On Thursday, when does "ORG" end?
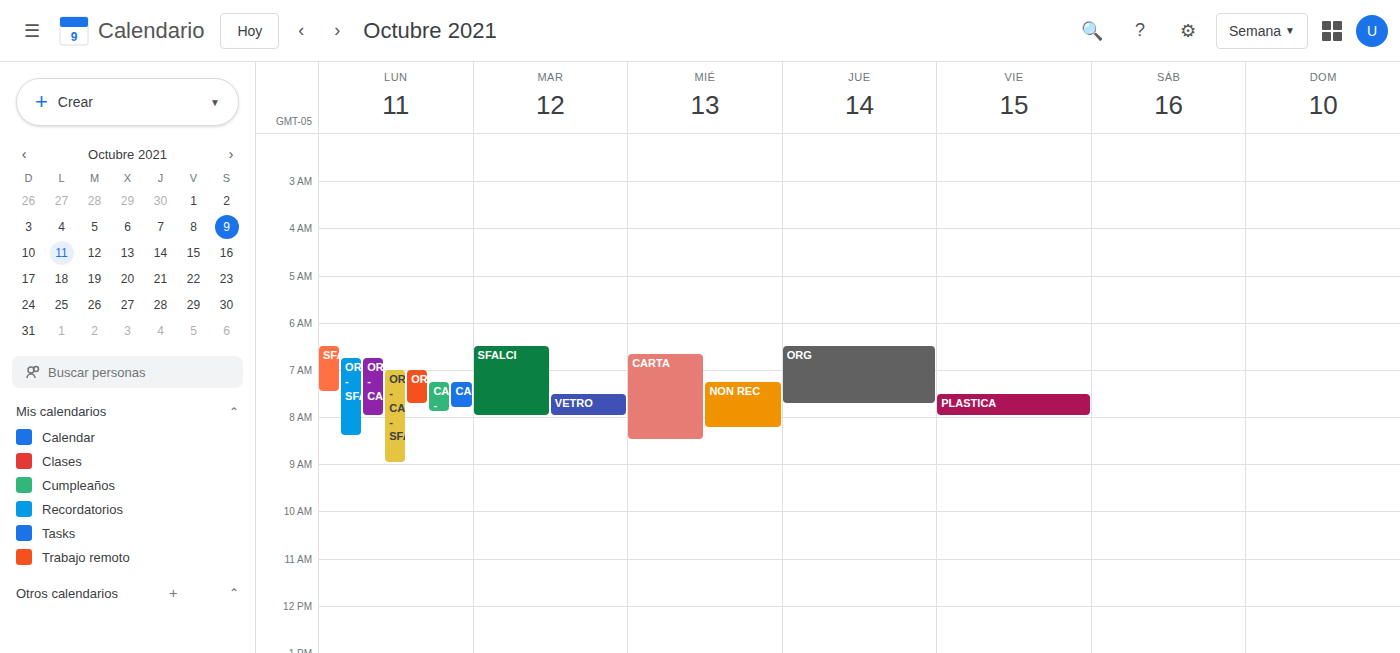
7:45 AM